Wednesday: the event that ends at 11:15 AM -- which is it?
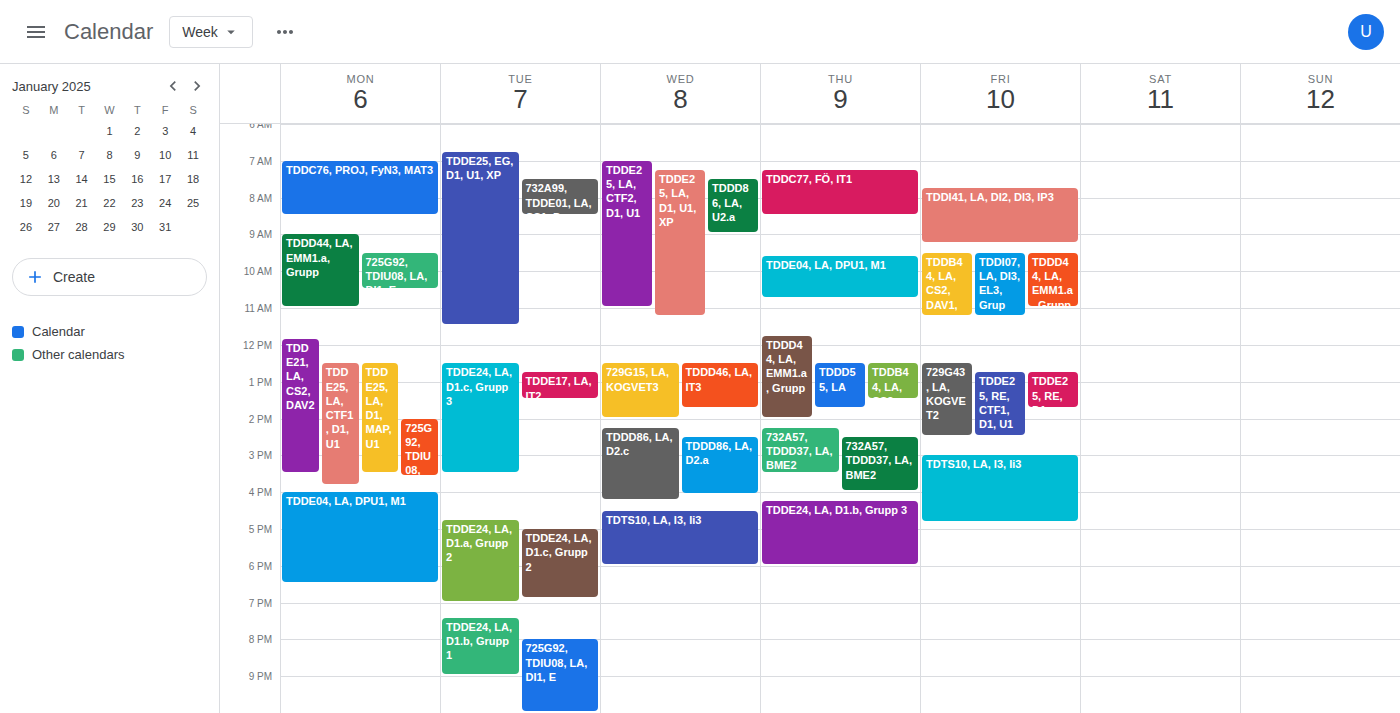
"TDDE25, LA, D1, U1, XP"